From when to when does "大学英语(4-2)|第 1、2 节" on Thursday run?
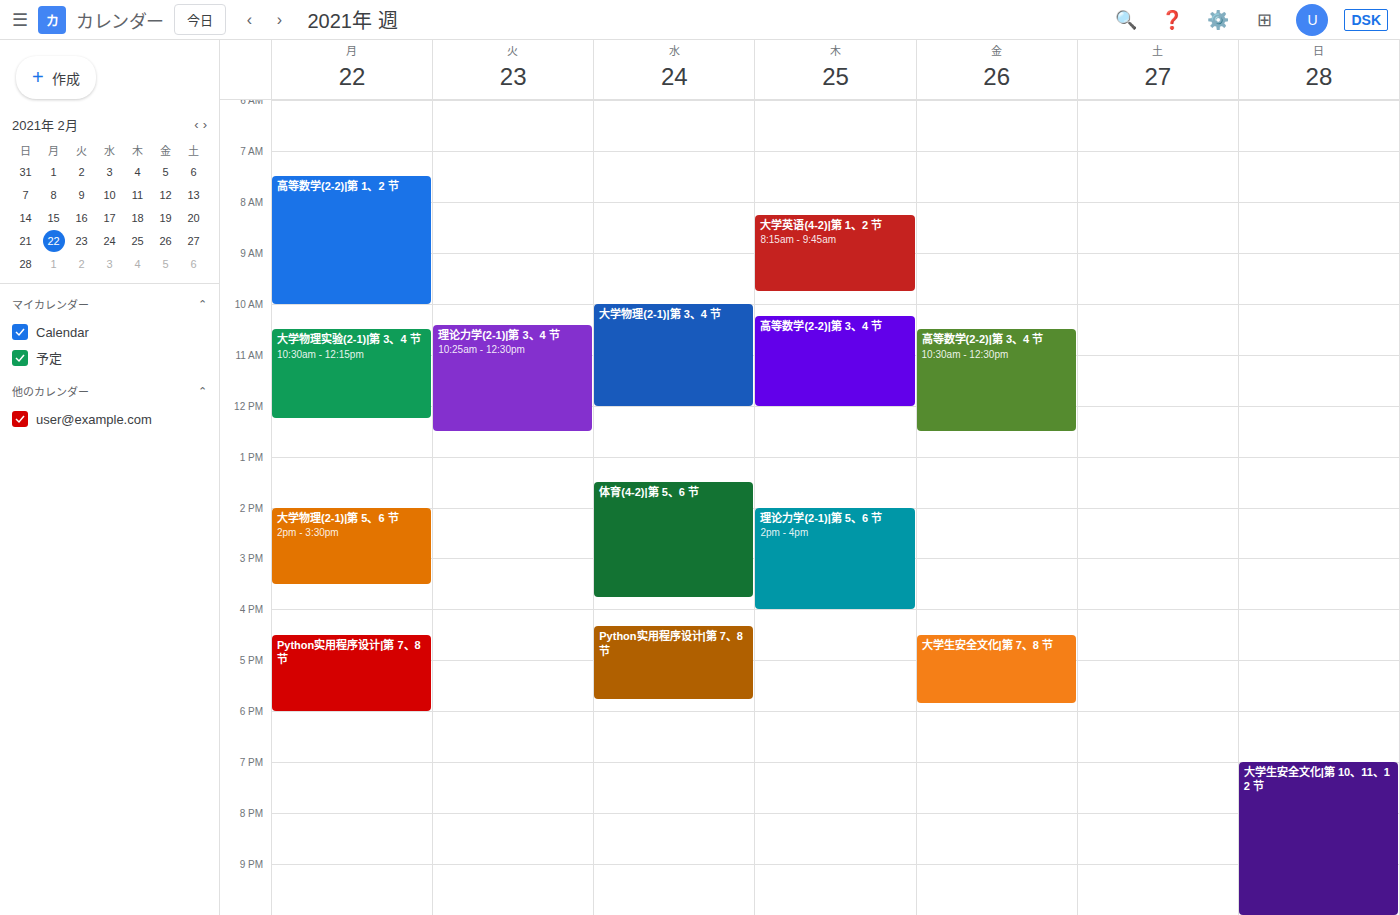
8:15 AM to 9:45 AM